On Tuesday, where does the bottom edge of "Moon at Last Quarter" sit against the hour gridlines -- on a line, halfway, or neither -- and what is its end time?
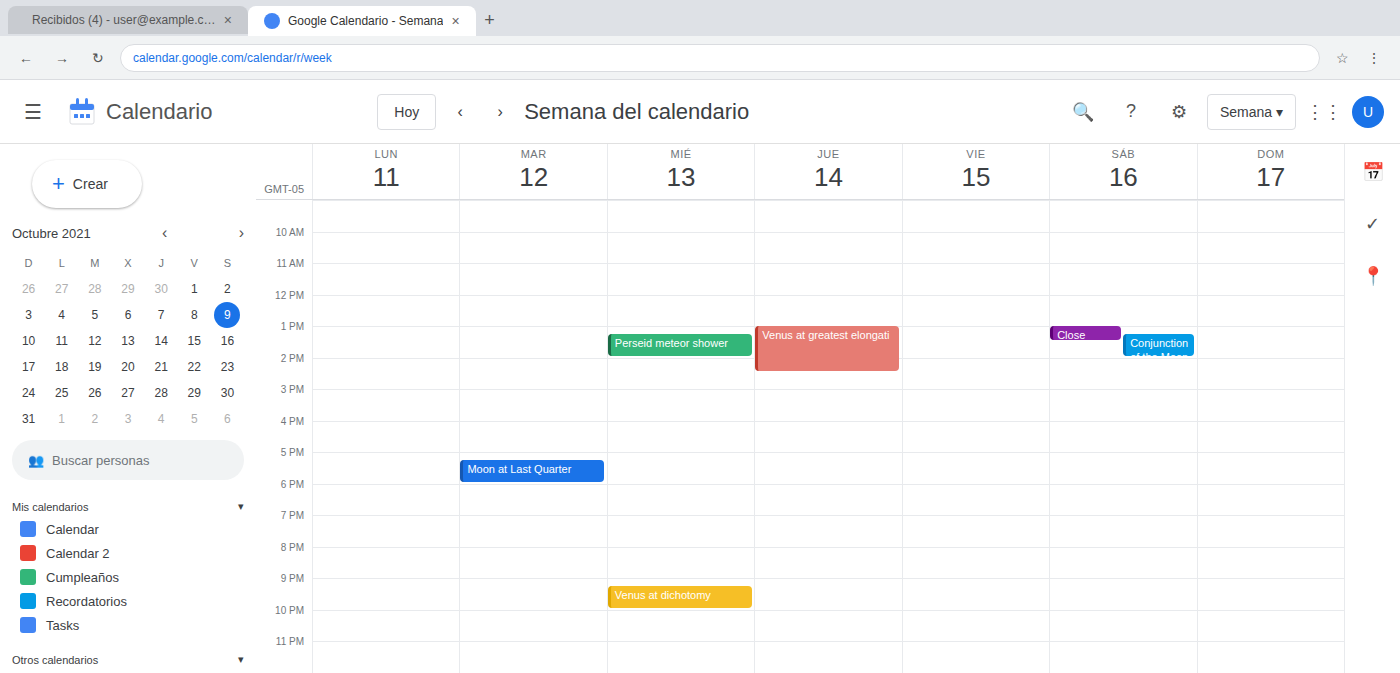
6:00 PM -- exactly on the 6 PM line.